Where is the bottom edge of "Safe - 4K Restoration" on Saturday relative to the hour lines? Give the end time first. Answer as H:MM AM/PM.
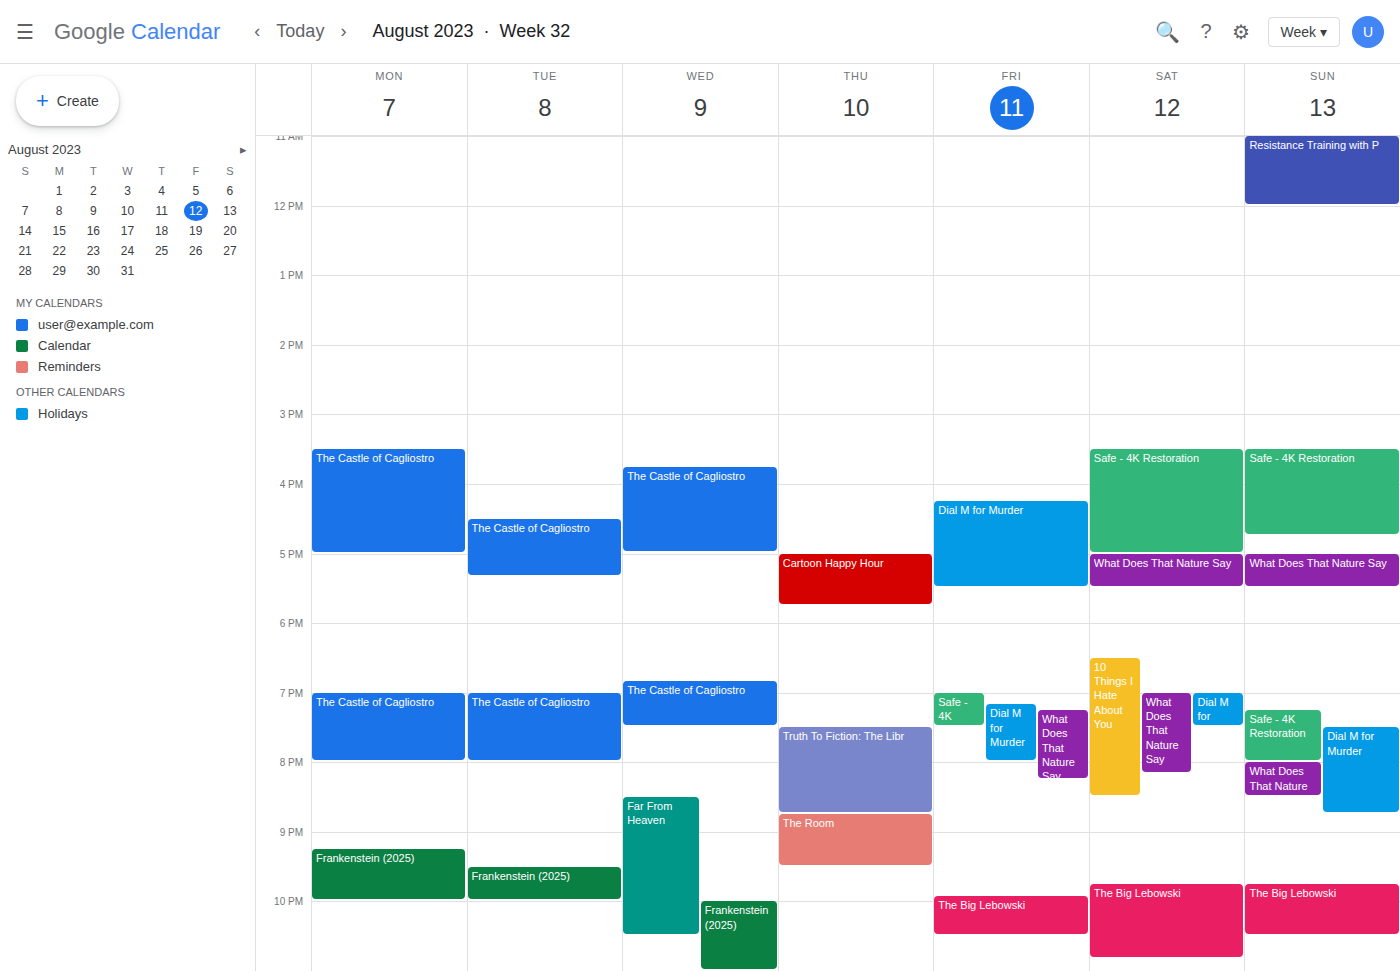
5:00 PM -- exactly on the 5 PM line.